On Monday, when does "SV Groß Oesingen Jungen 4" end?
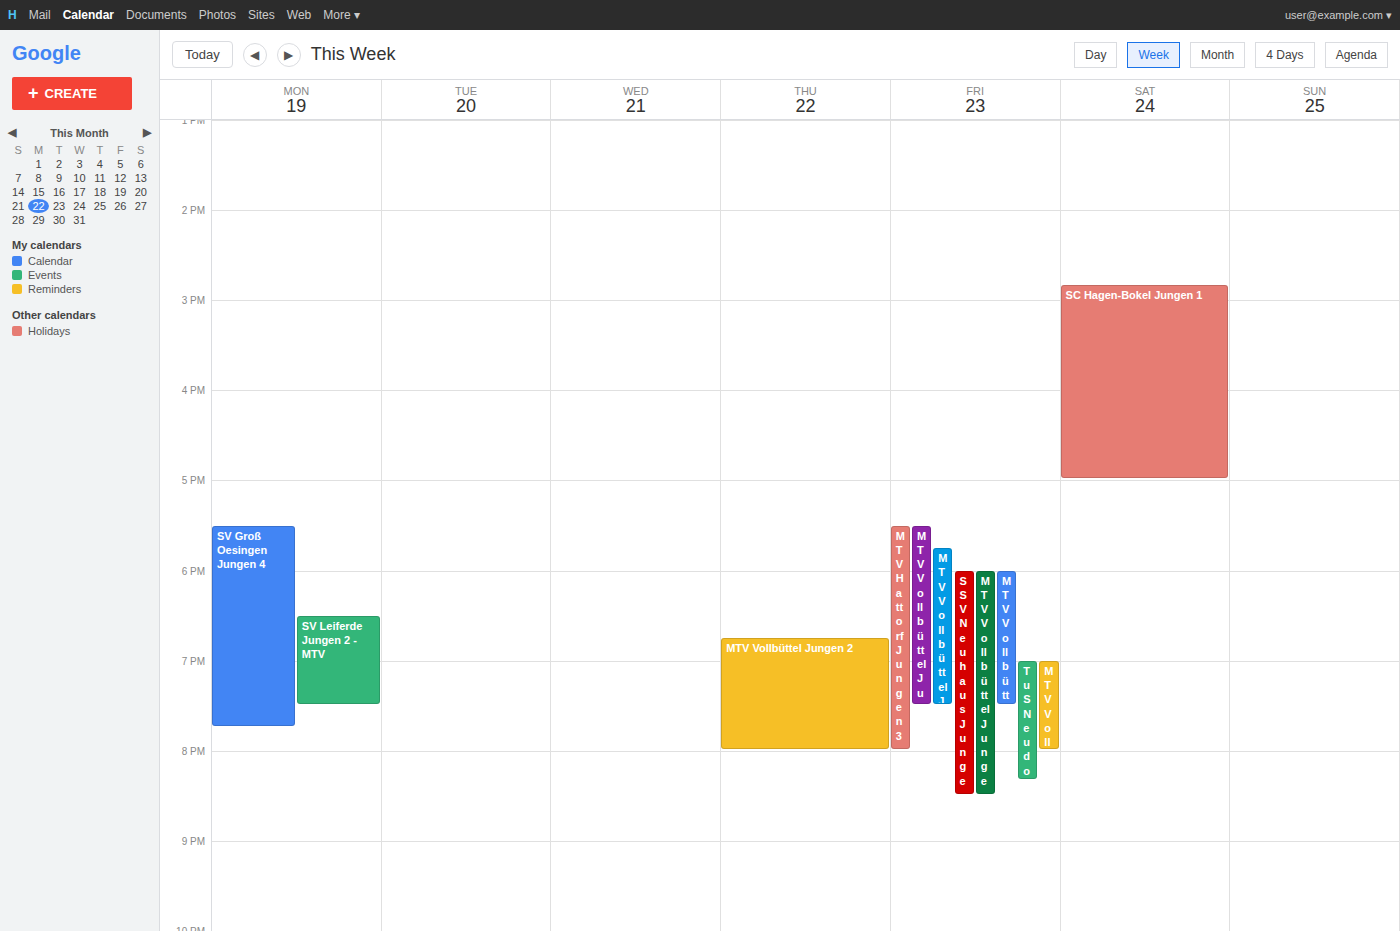
19:45